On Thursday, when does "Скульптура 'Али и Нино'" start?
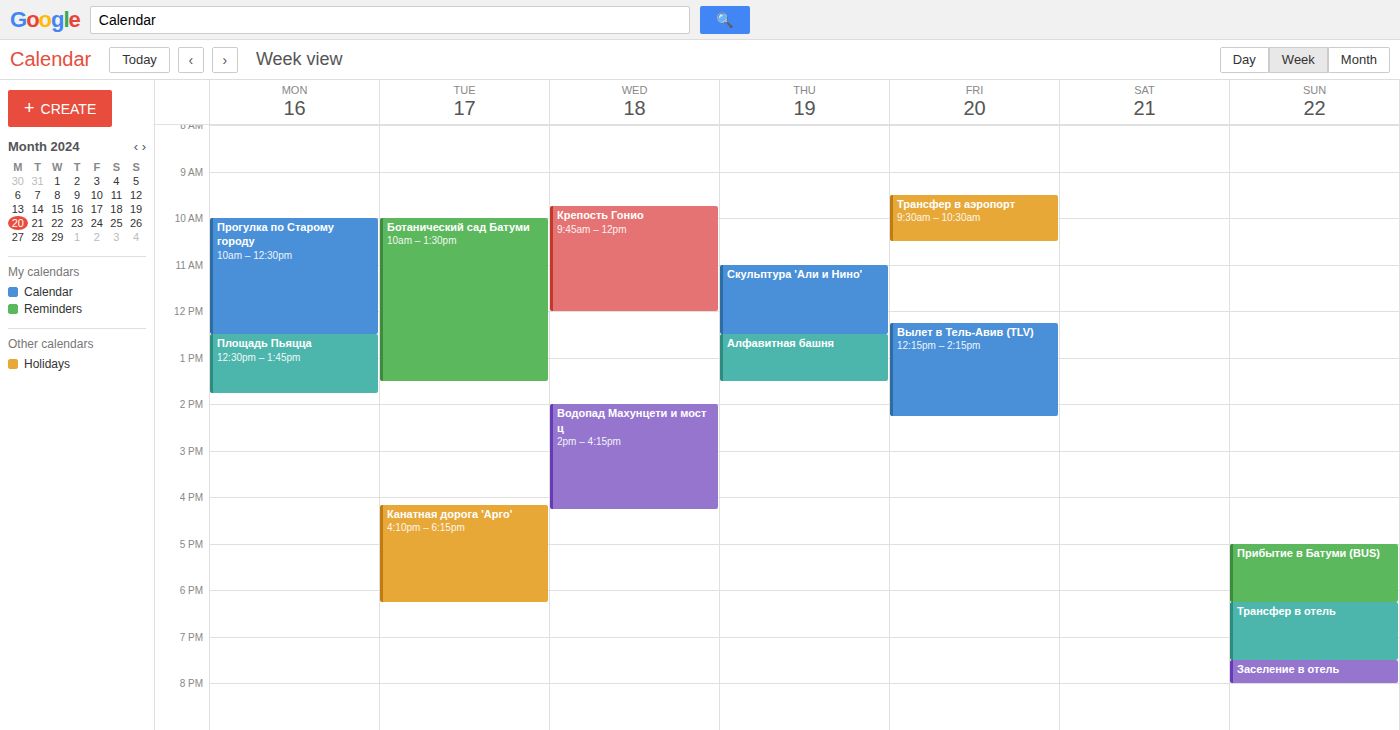
11:00 AM